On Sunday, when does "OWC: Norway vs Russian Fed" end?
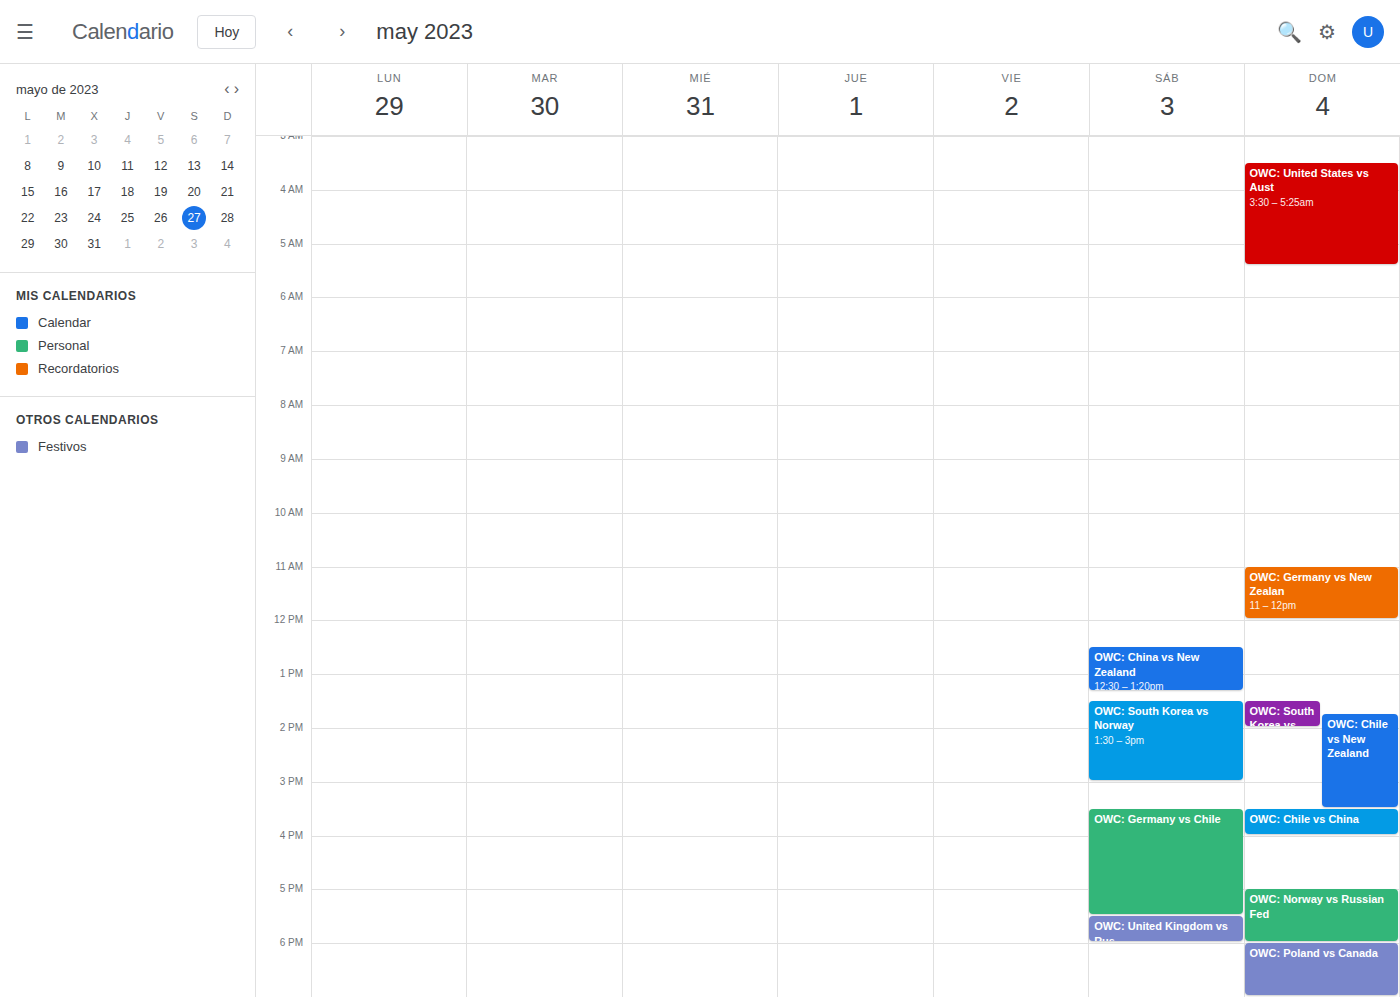
6:00 PM